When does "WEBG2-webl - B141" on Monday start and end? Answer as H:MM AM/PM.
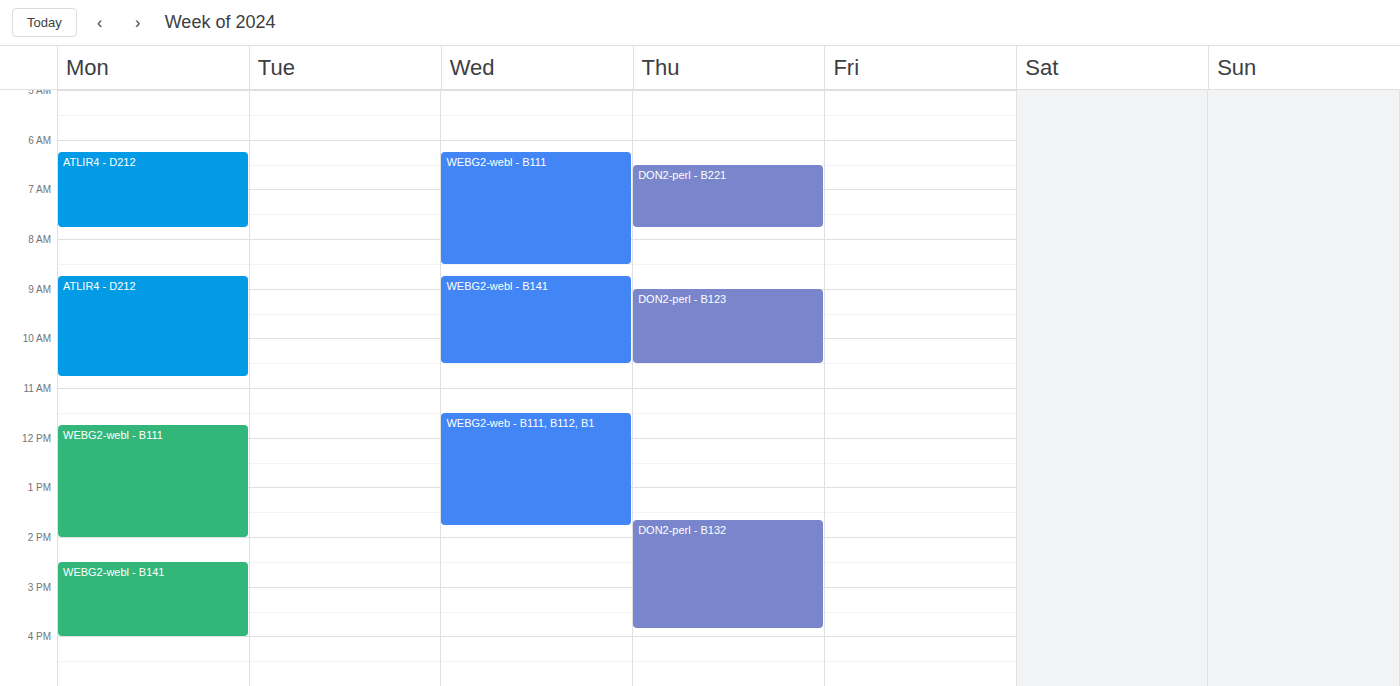
2:30 PM to 4:00 PM